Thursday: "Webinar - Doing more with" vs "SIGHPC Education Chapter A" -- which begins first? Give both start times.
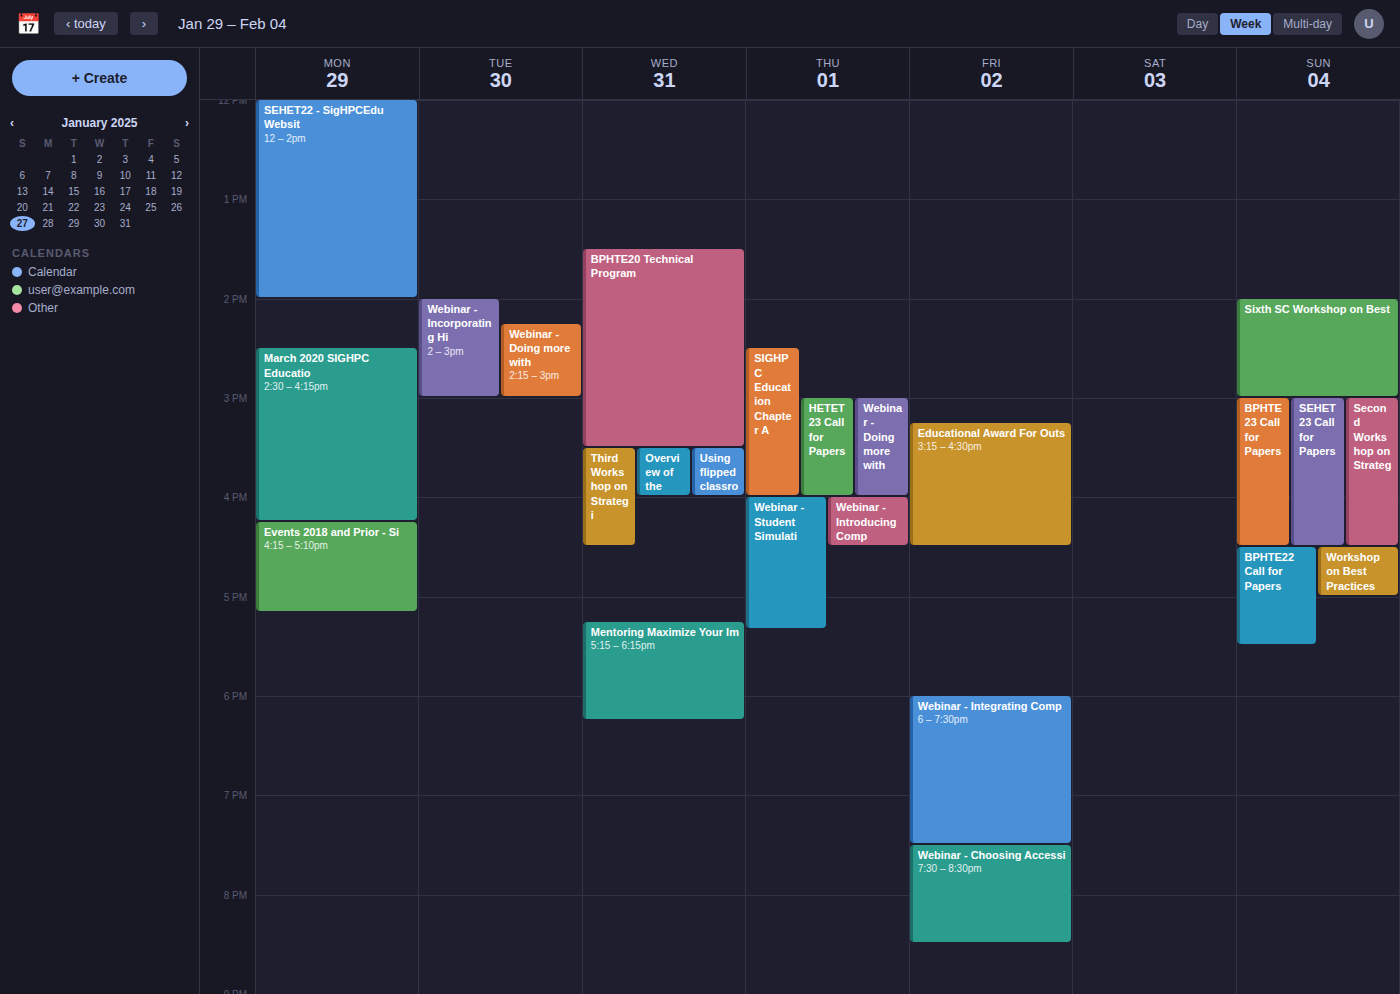
"SIGHPC Education Chapter A" 2:30 PM; "Webinar - Doing more with" 3:00 PM.